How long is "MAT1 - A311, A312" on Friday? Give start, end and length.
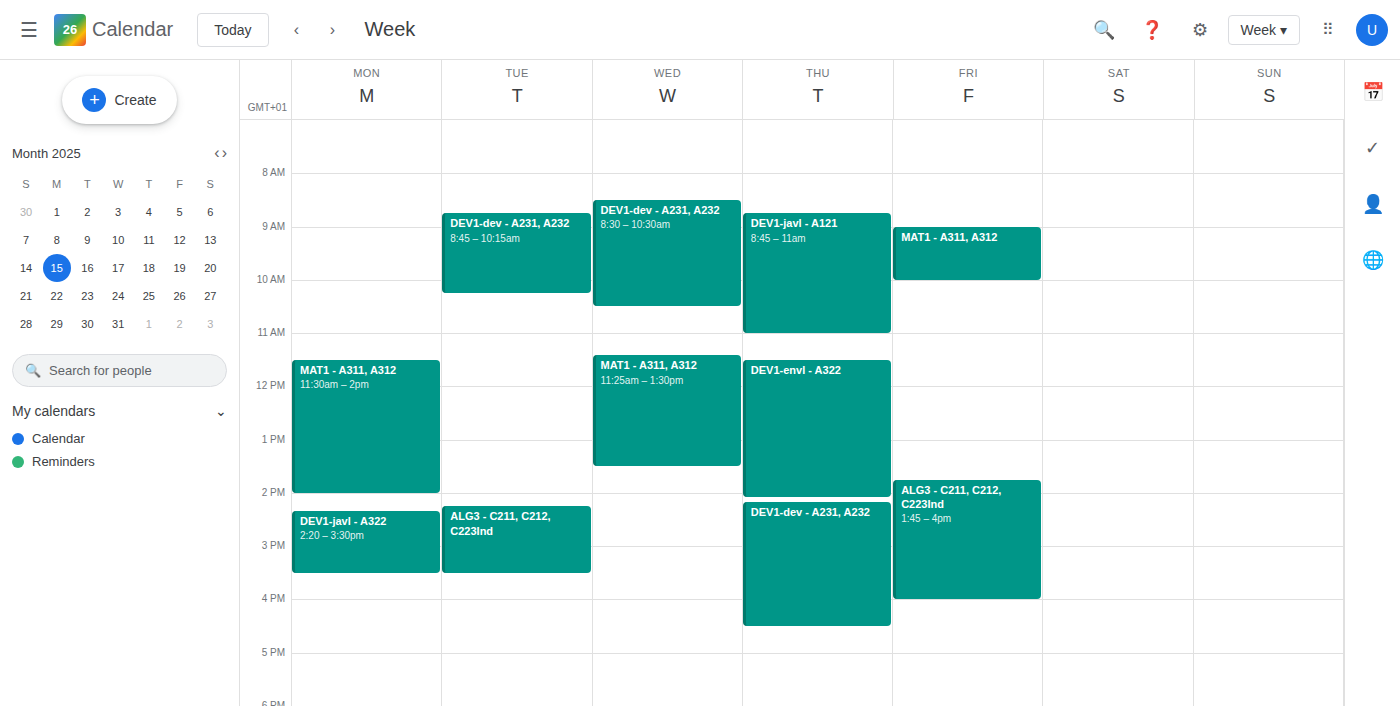
9:00 AM to 10:00 AM, 1 hour